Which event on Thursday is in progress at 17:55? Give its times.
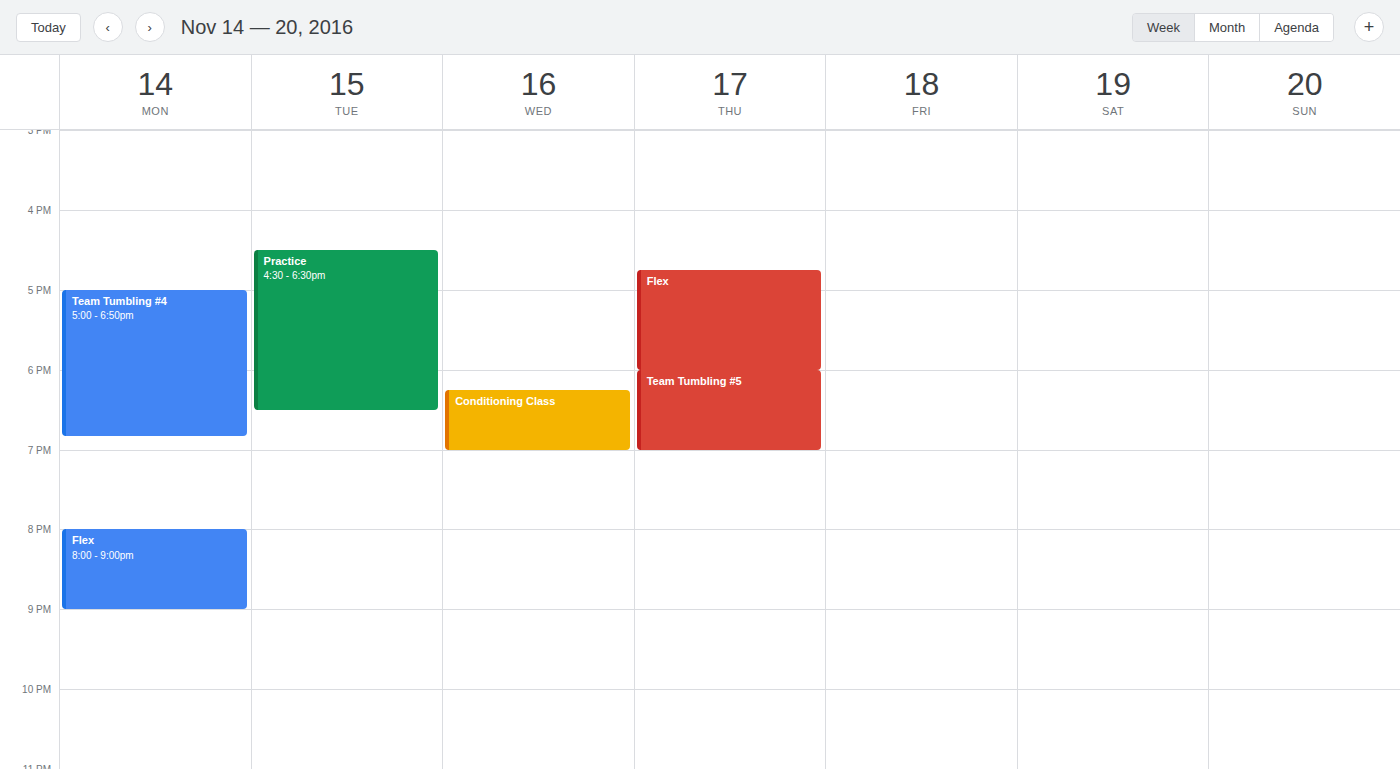
"Flex", 16:45 to 18:00